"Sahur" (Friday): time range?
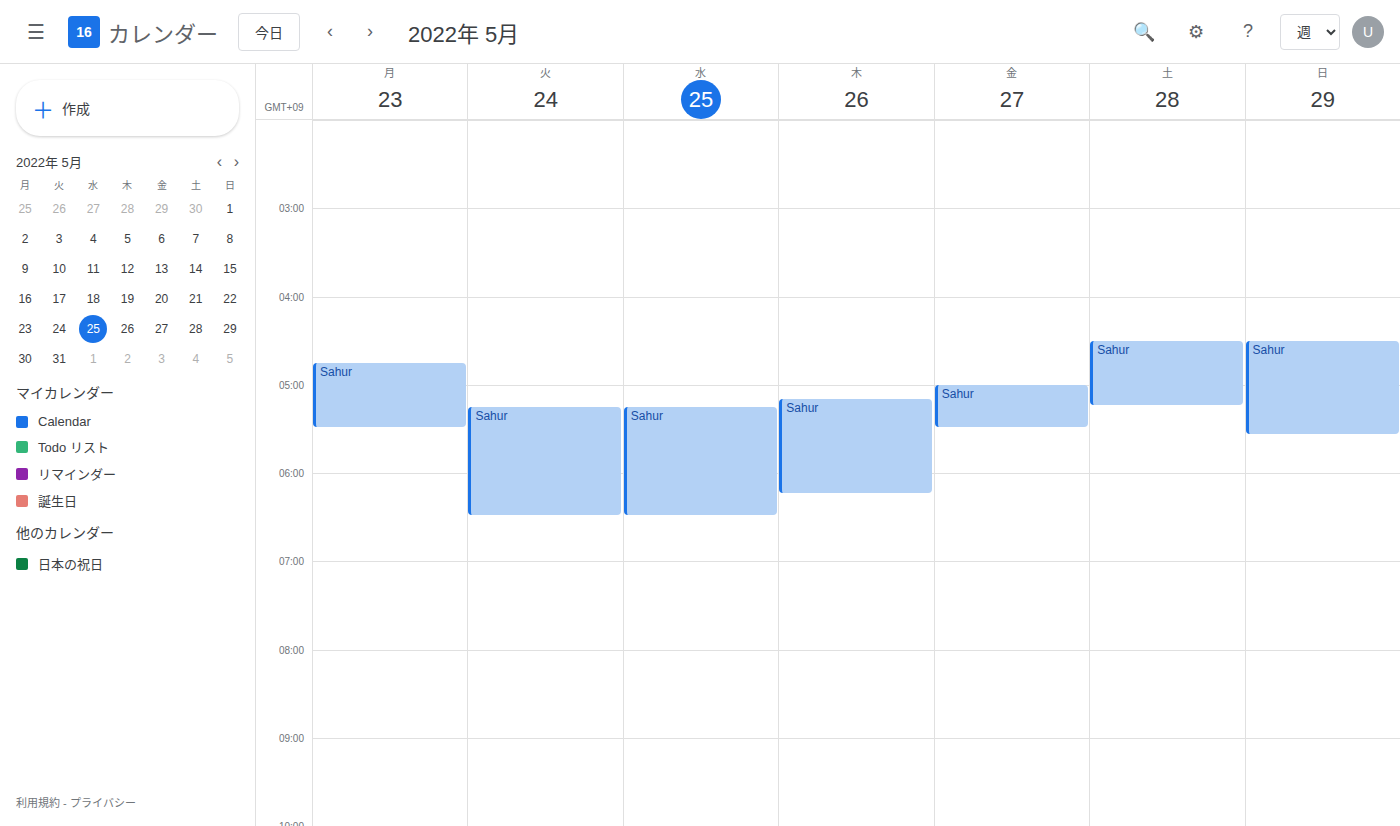
5:00 AM to 5:30 AM